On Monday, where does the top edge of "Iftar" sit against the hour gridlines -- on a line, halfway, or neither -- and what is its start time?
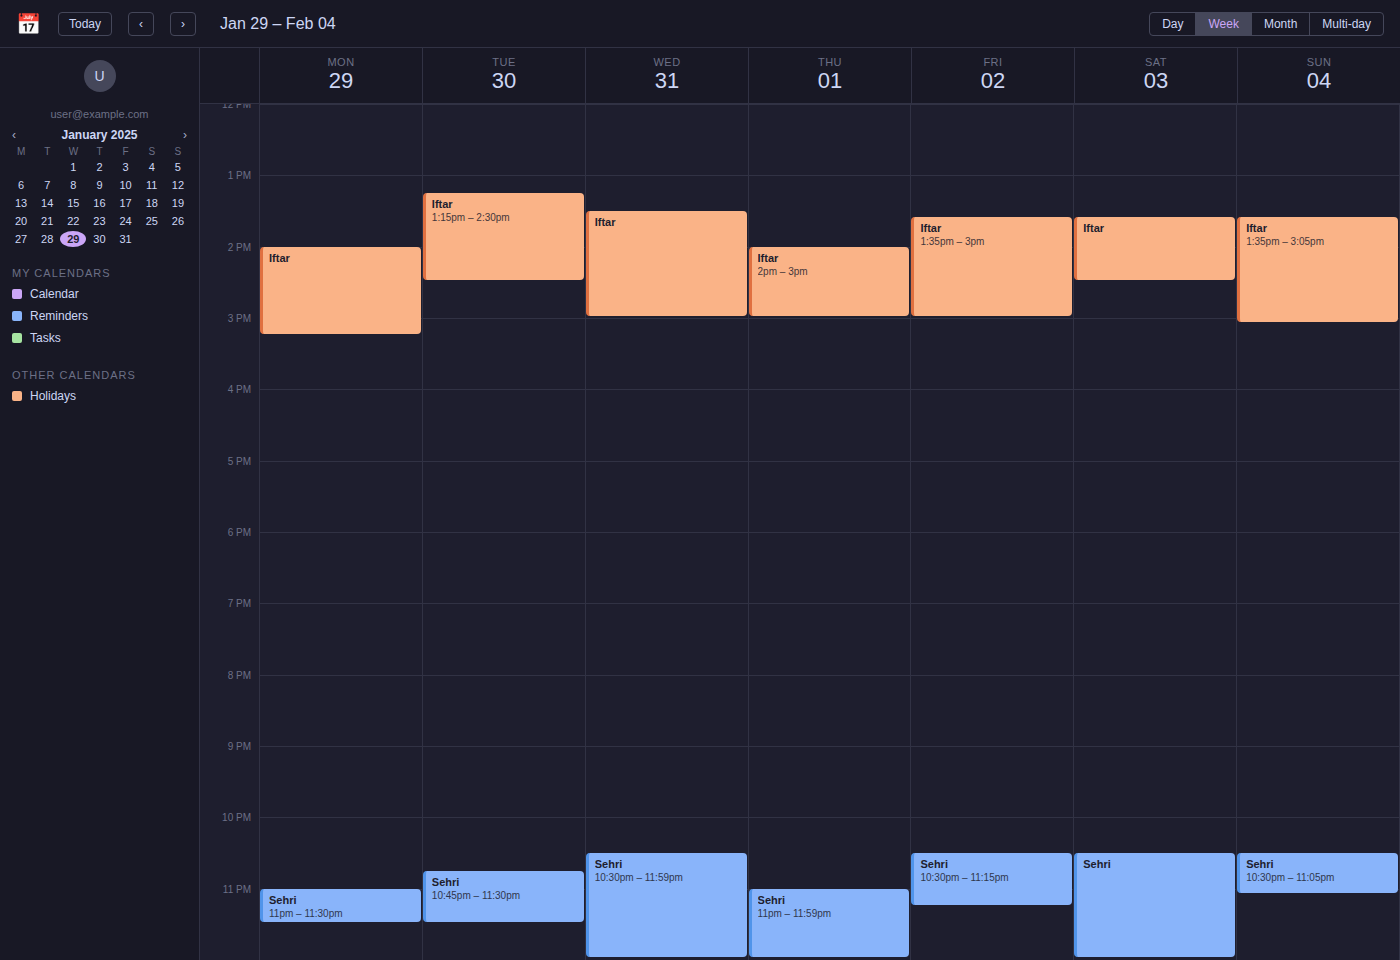
2:00 PM -- exactly on the 2 PM line.